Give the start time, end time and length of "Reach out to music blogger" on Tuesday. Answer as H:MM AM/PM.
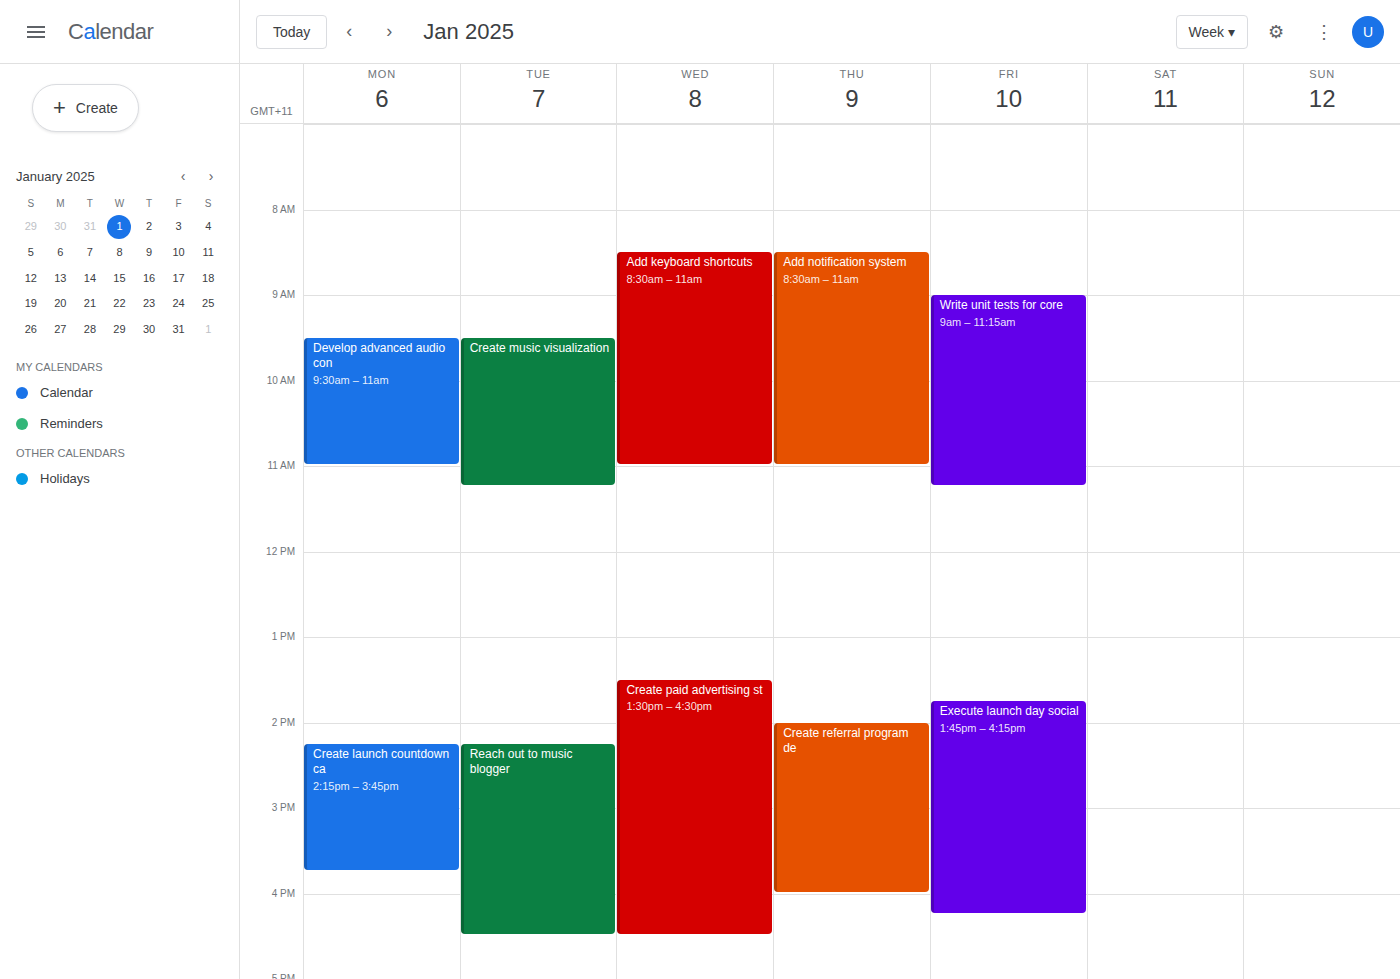
2:15 PM to 4:30 PM, 2 hours 15 minutes